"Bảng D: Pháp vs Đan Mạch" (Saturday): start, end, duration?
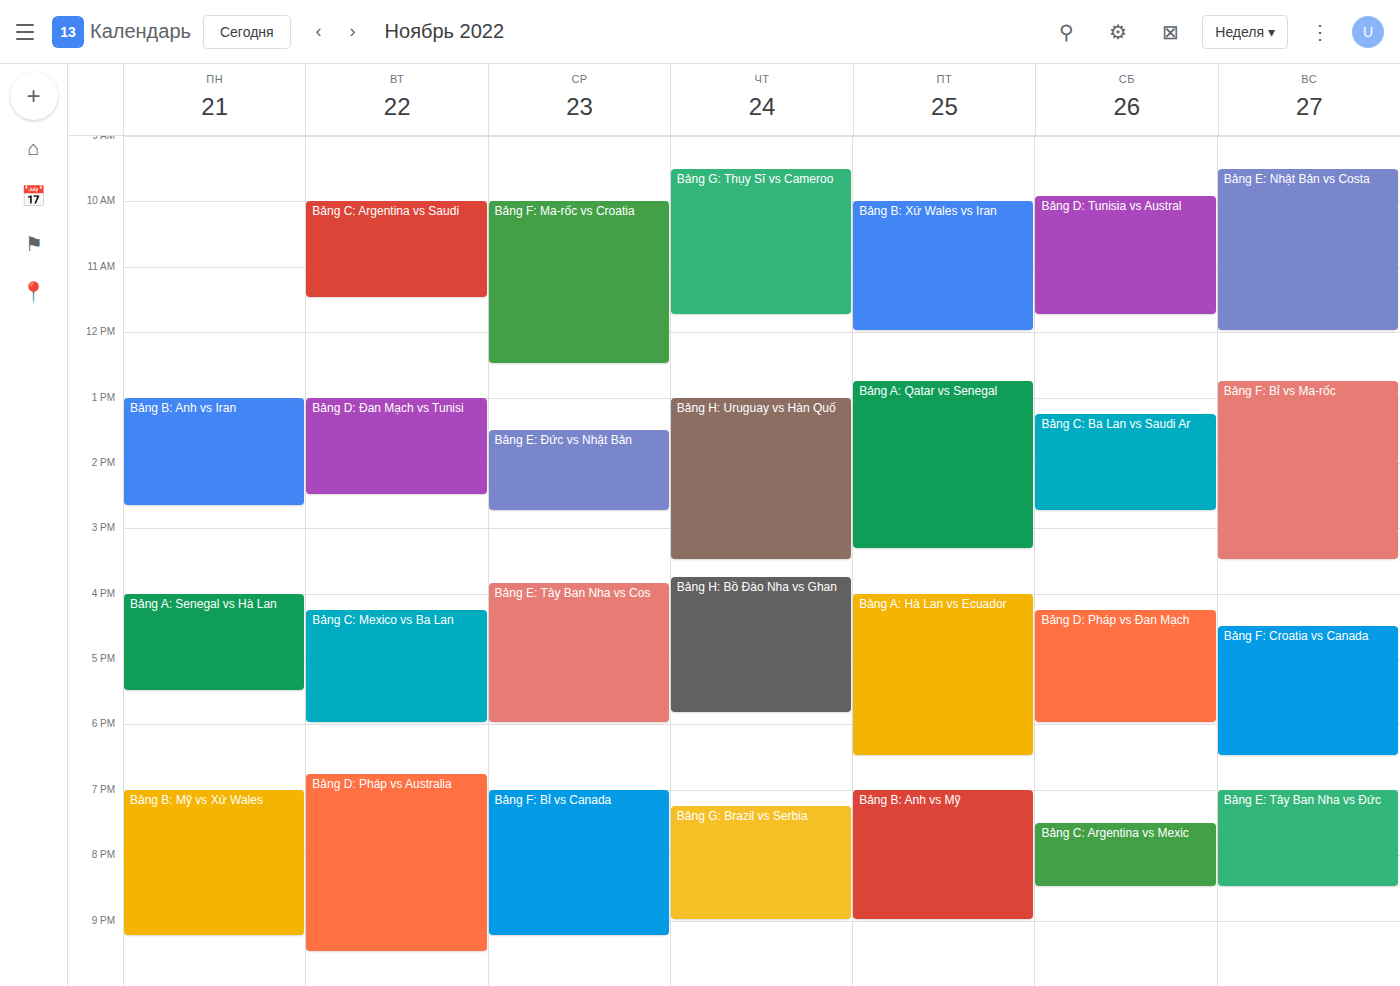
4:15 PM to 6:00 PM, 1 hour 45 minutes